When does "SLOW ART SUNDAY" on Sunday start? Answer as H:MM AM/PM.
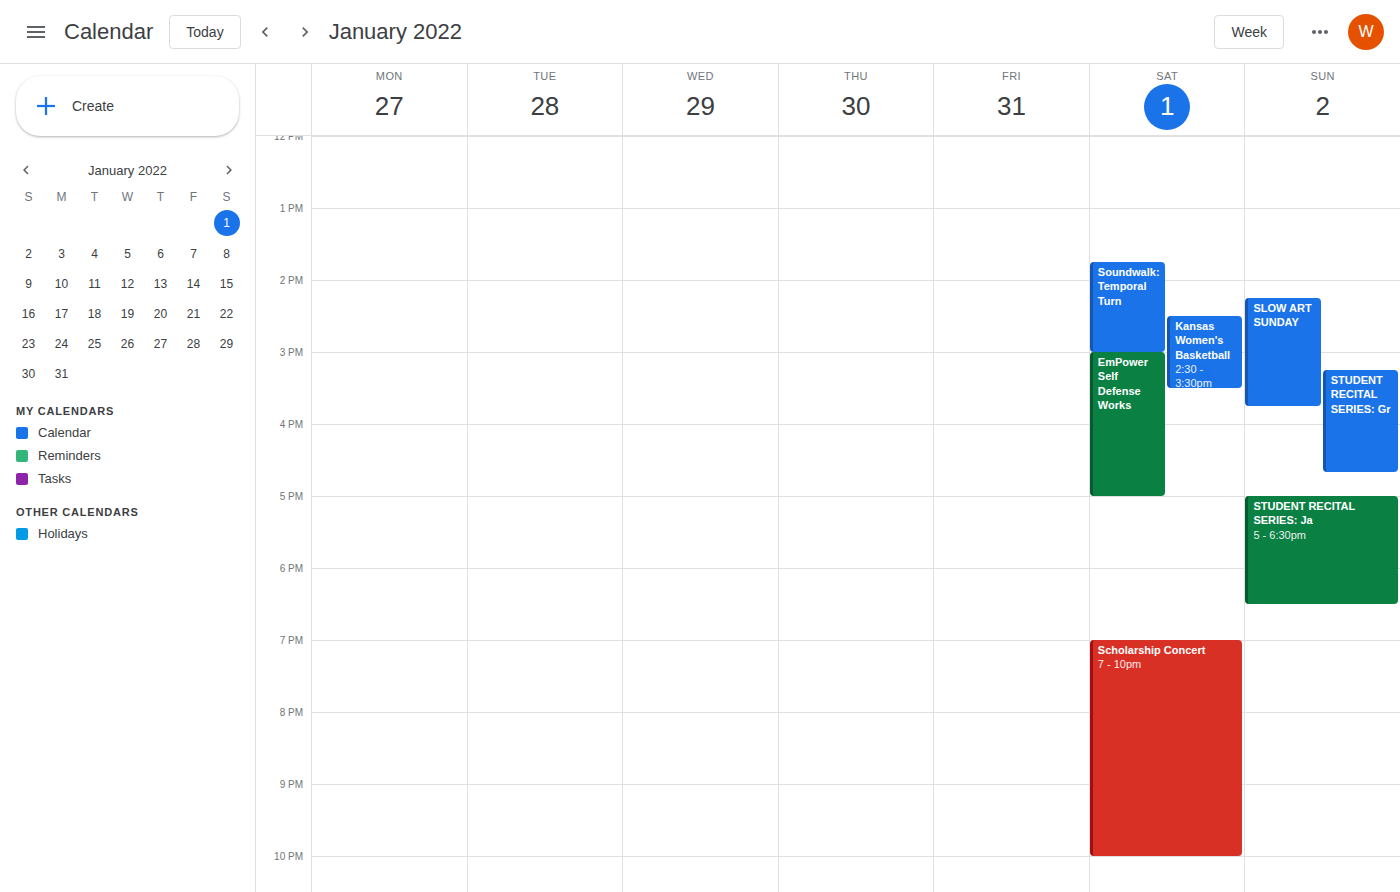
2:15 PM